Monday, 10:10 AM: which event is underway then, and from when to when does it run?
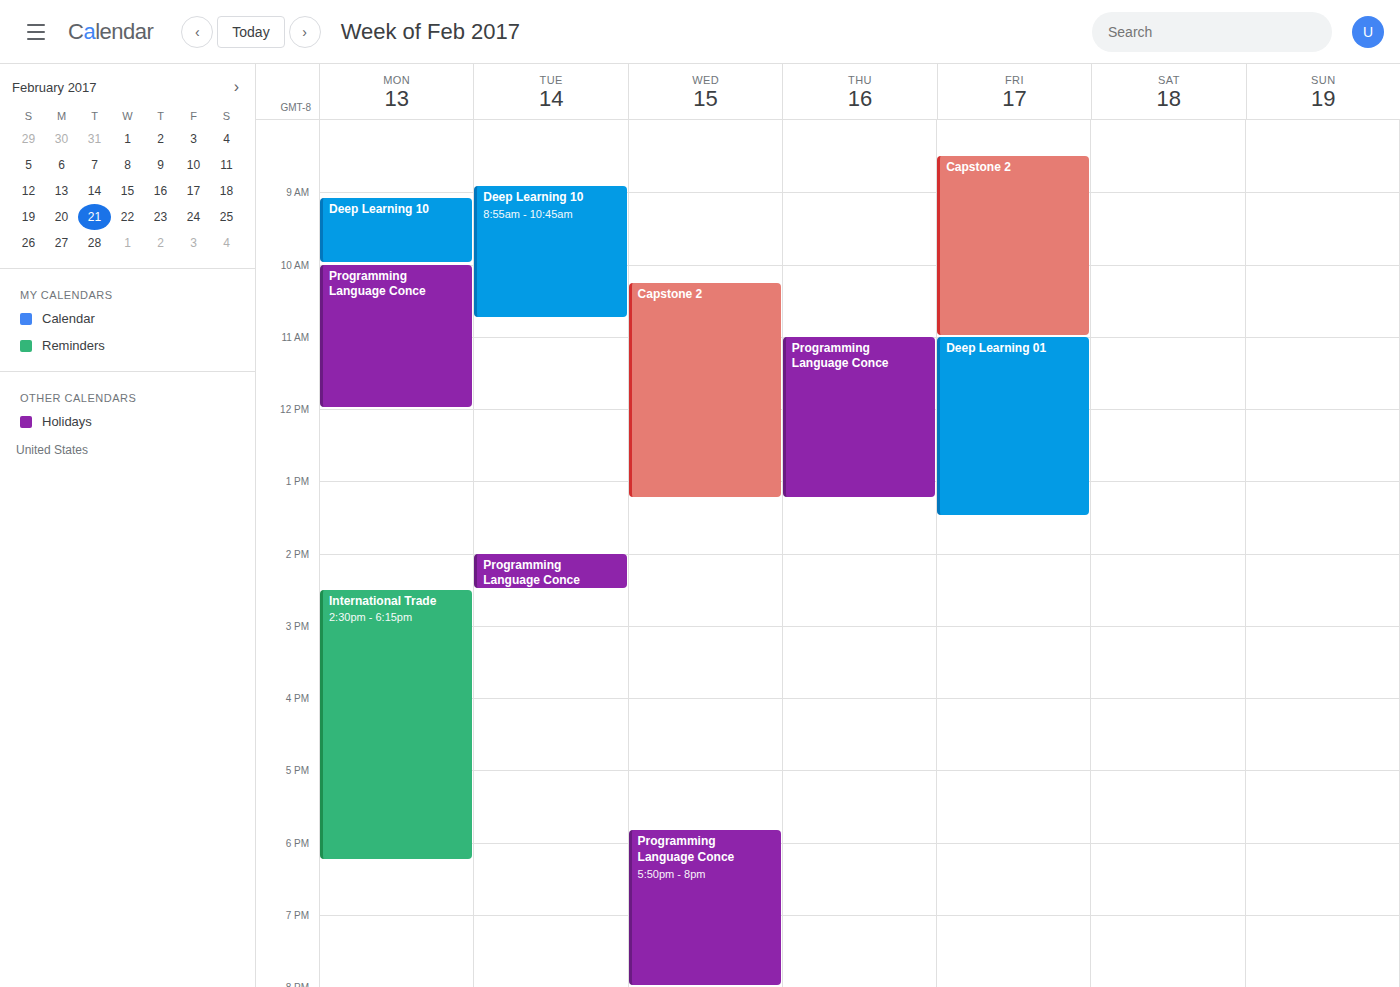
"Programming Language Conce", 10:00 AM to 12:00 PM